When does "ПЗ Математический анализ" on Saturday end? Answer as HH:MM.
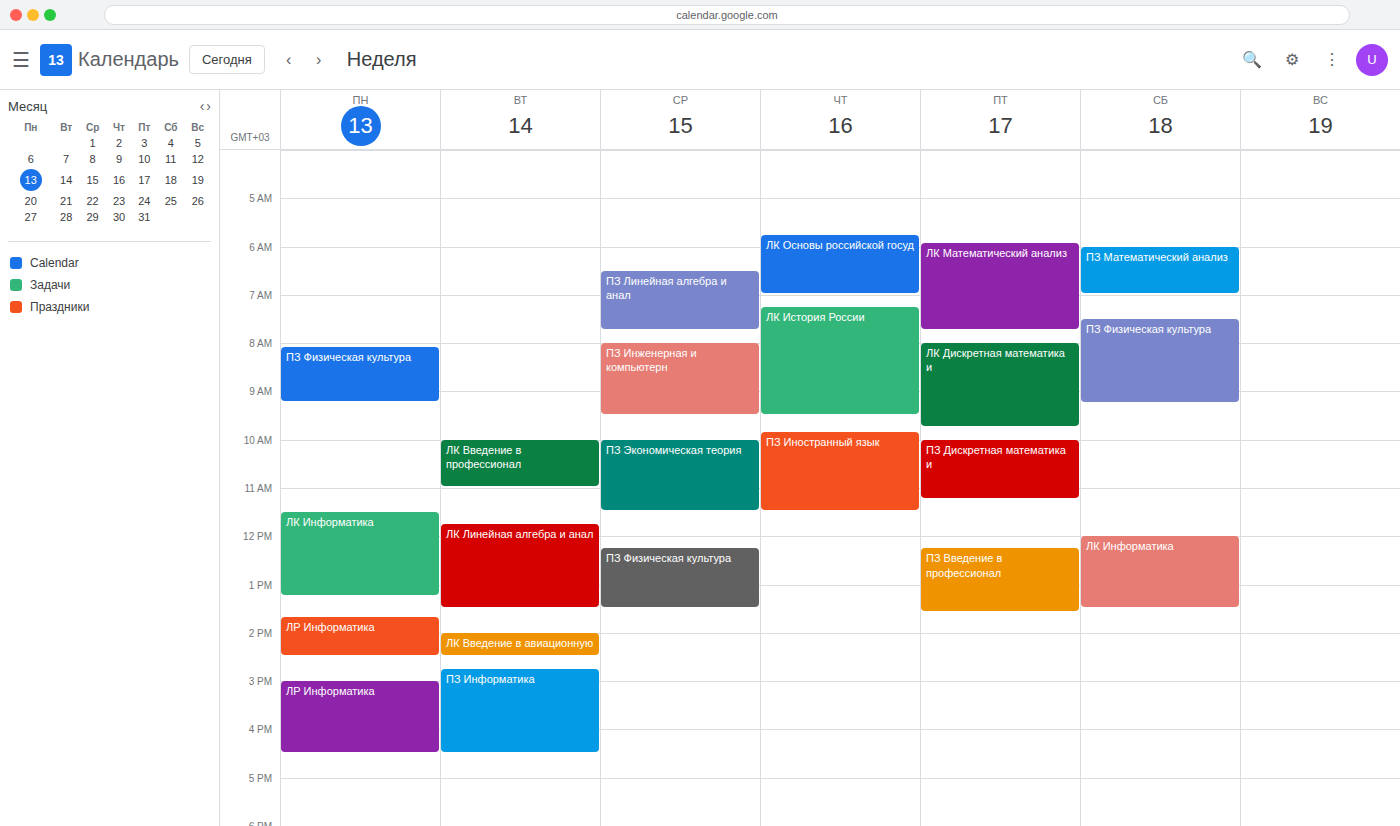
07:00